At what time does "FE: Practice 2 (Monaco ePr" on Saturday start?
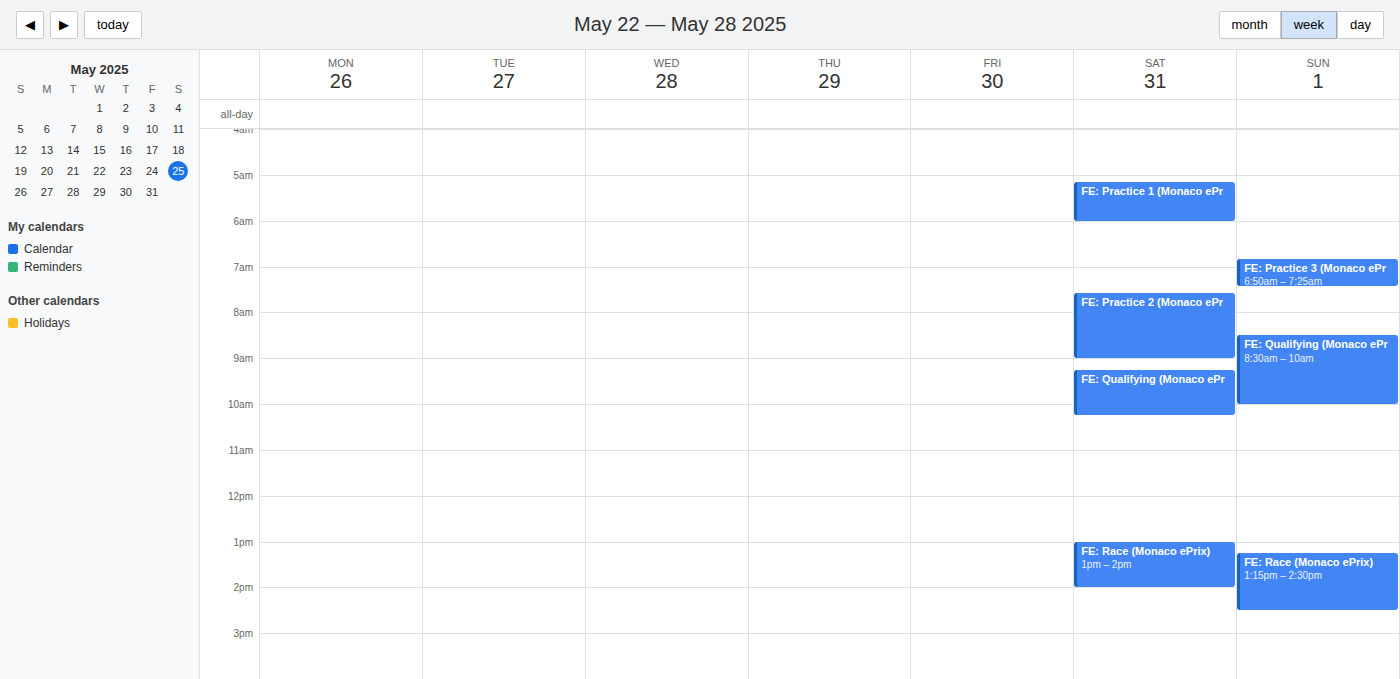
7:35 AM